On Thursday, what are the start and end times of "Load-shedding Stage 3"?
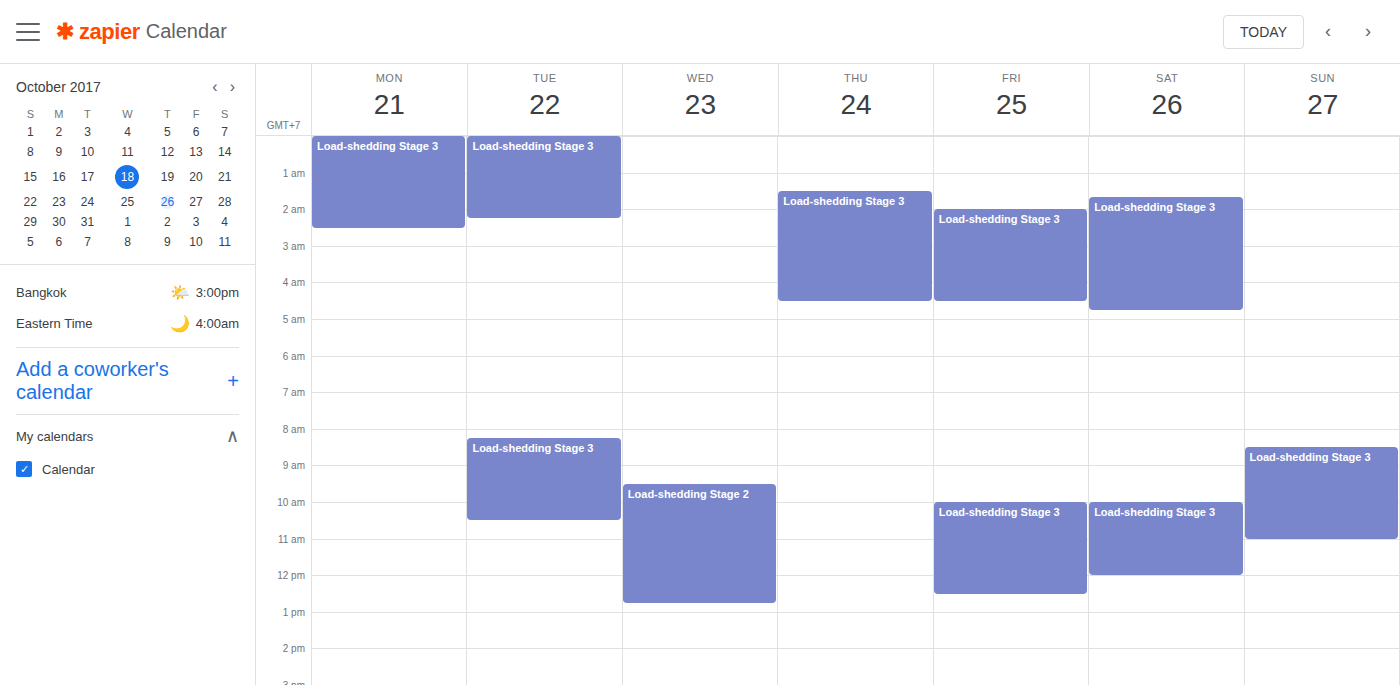
1:30 AM to 4:30 AM